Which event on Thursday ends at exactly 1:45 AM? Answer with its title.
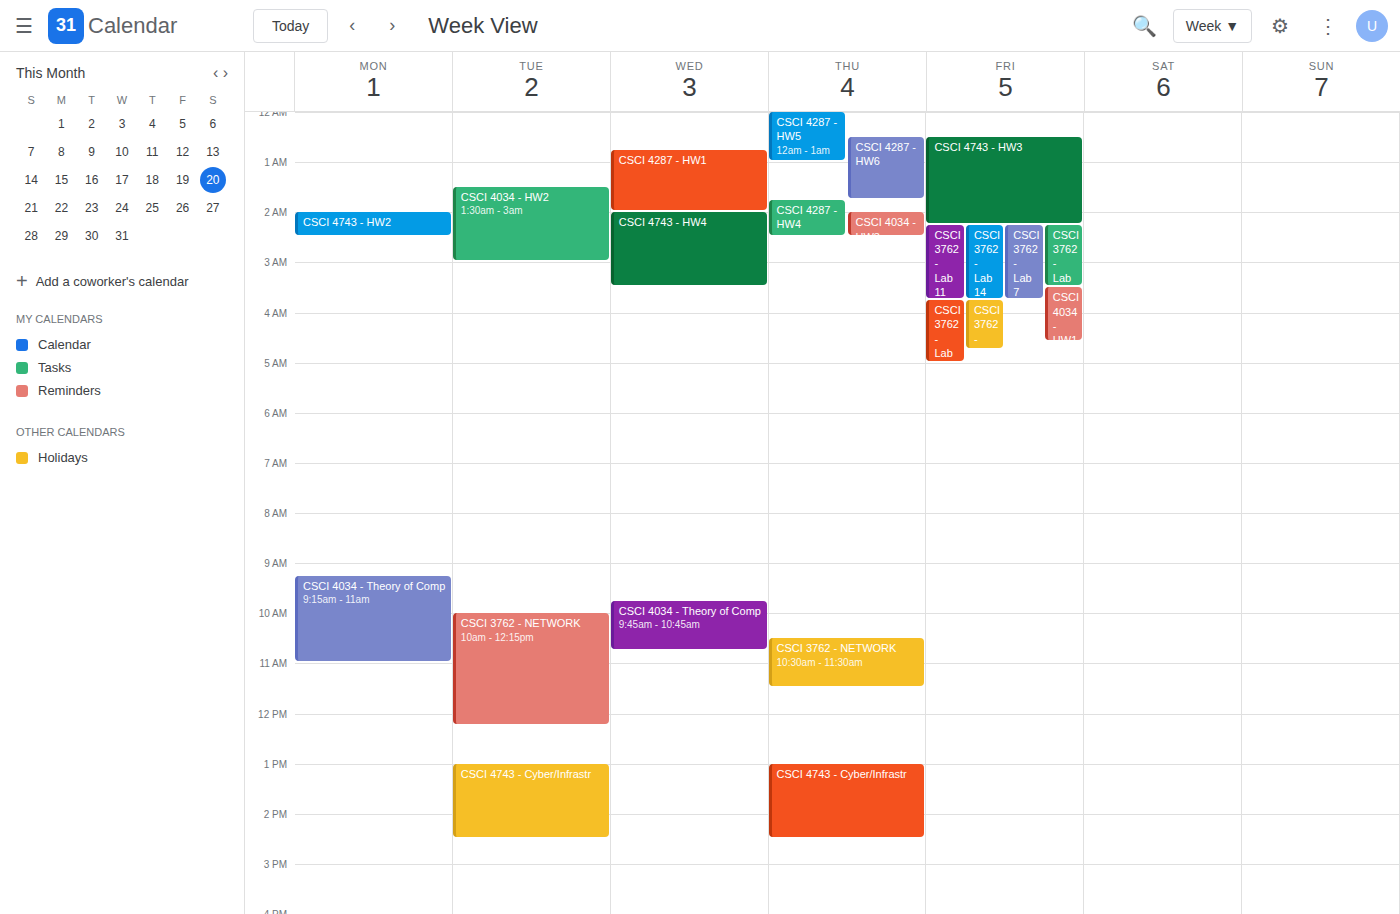
"CSCI 4287 - HW6"